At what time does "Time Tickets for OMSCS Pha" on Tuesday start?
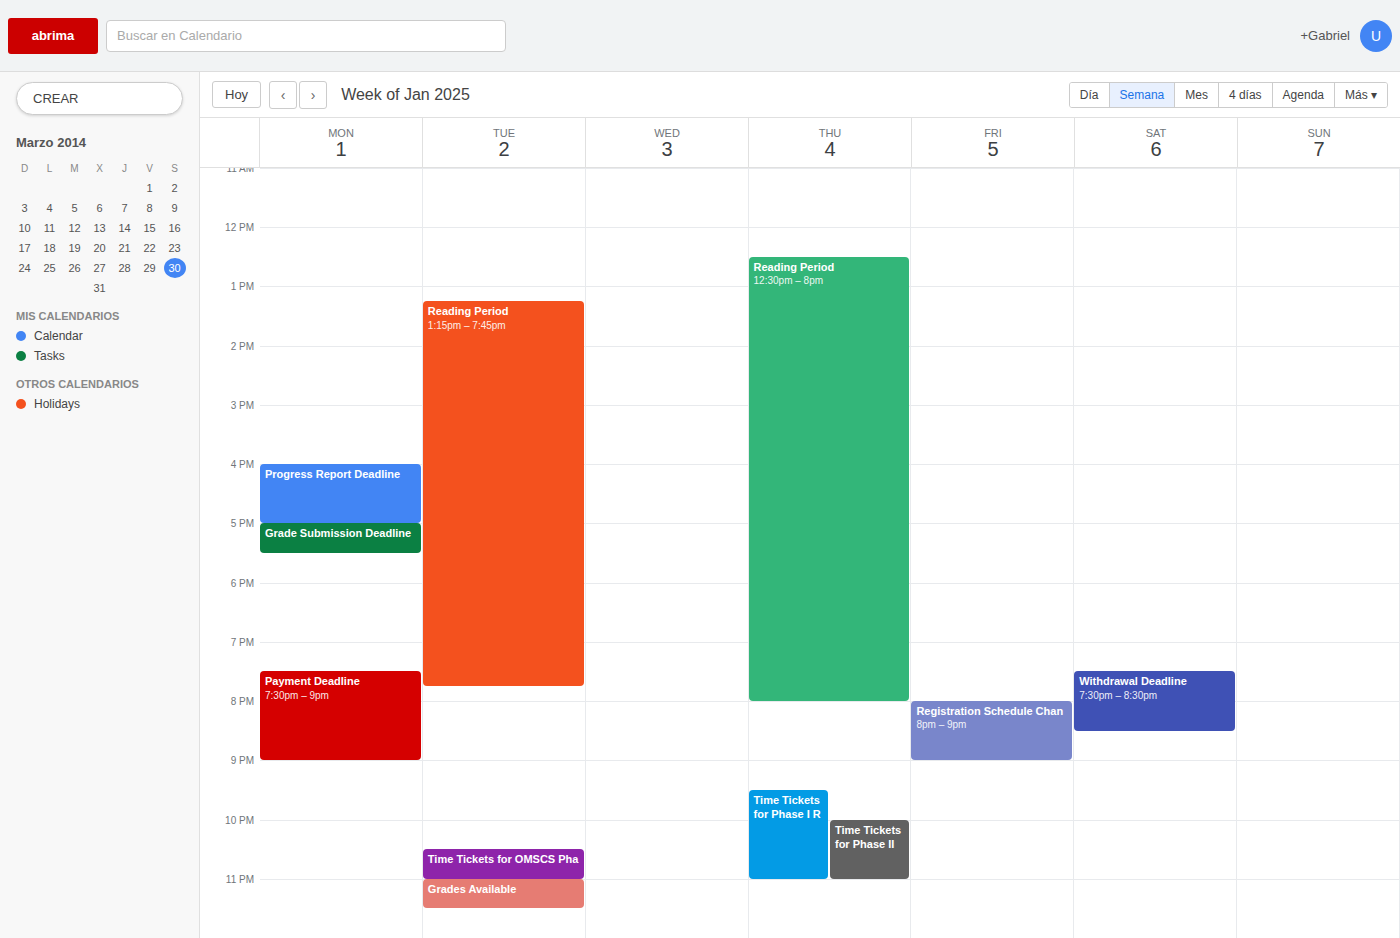
10:30 PM